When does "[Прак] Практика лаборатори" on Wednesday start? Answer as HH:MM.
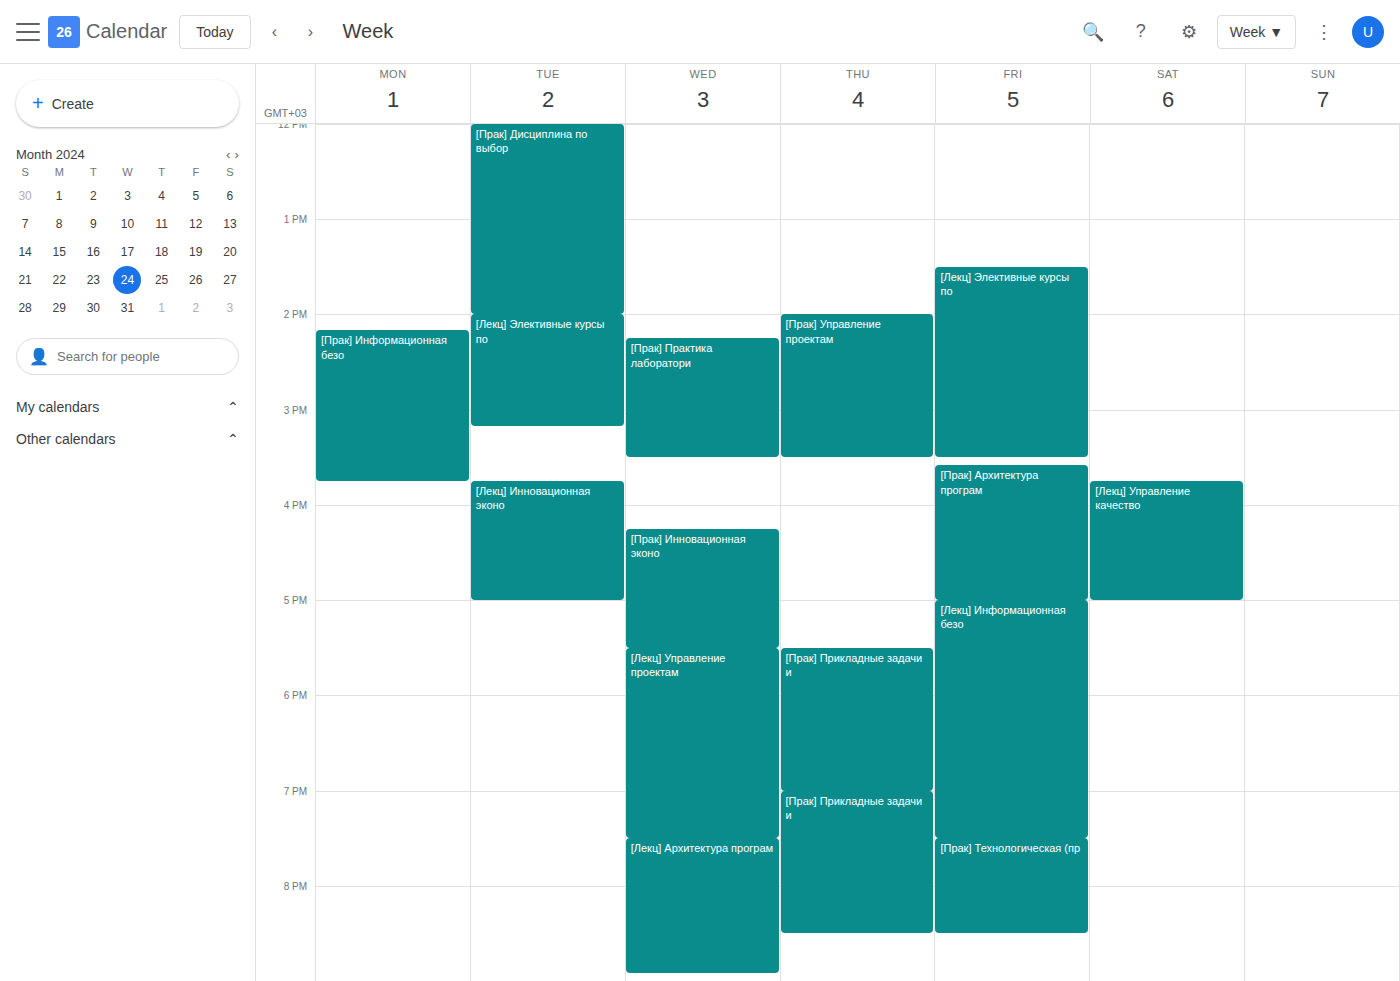
14:15